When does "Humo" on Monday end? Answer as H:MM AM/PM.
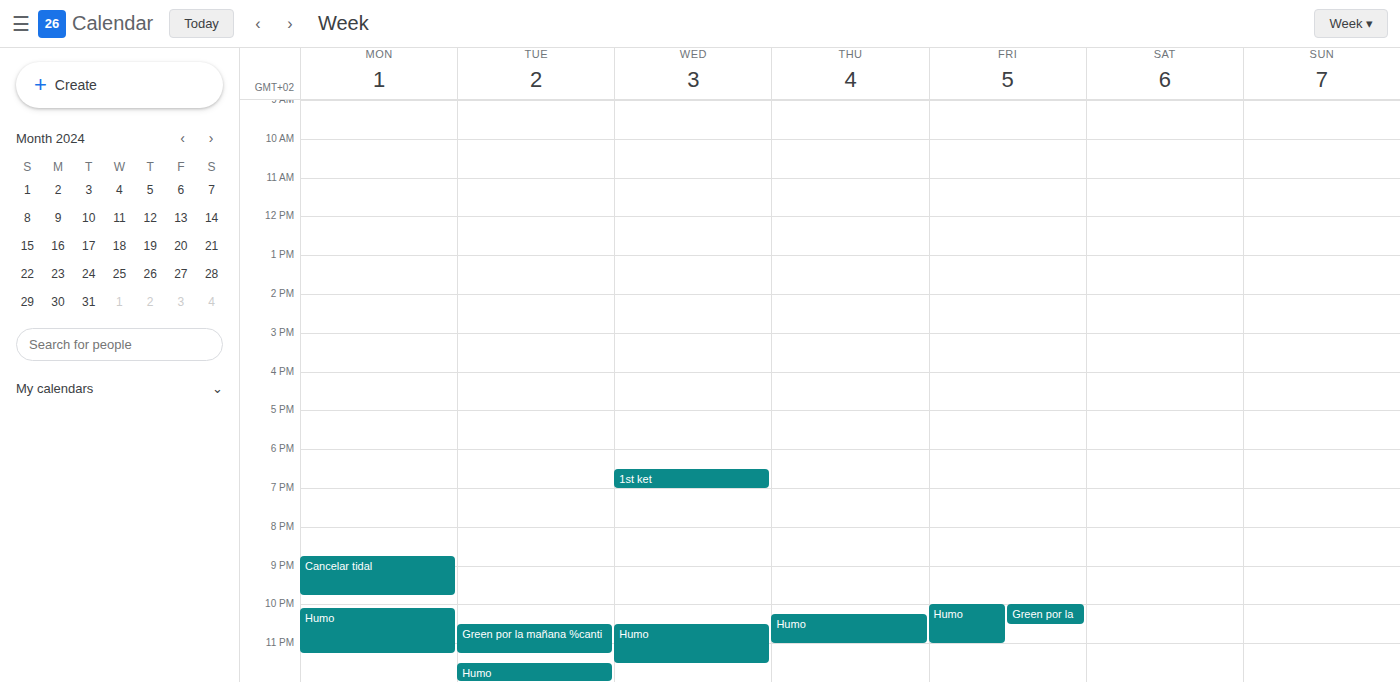
11:15 PM